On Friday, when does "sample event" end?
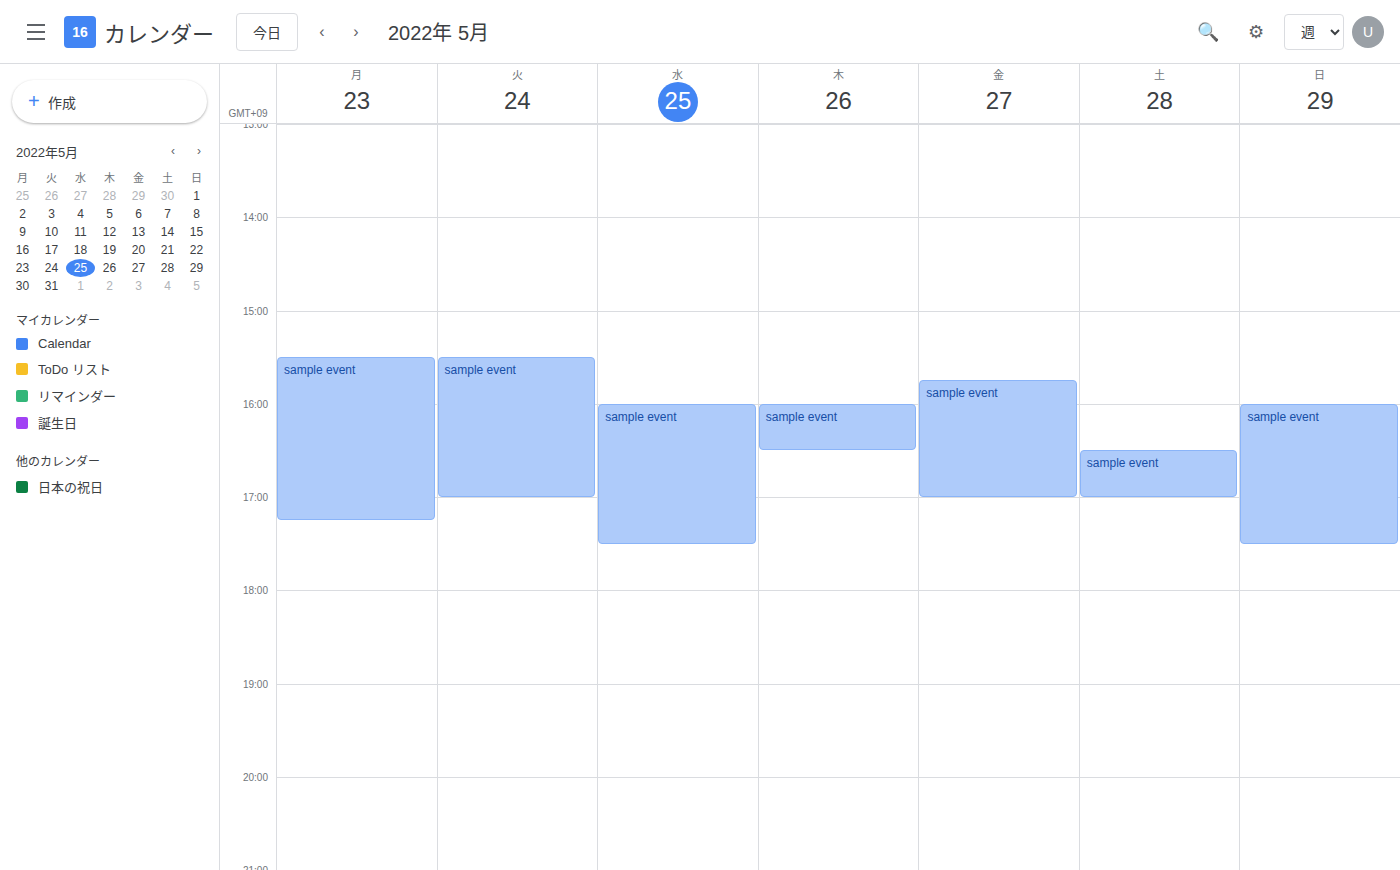
5:00 PM